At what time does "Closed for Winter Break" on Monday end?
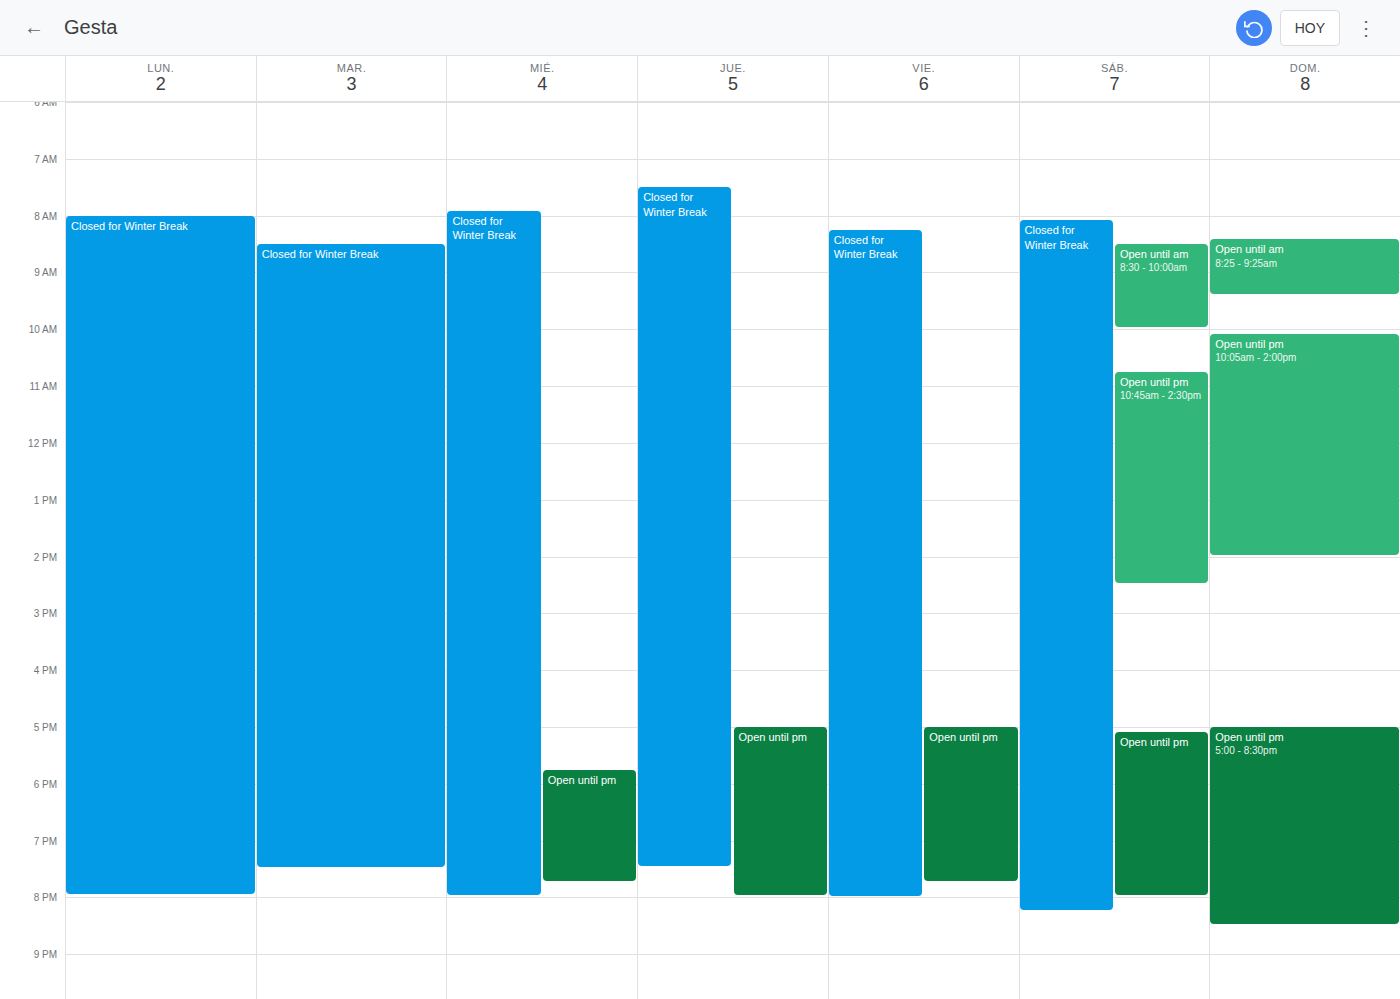
20:00